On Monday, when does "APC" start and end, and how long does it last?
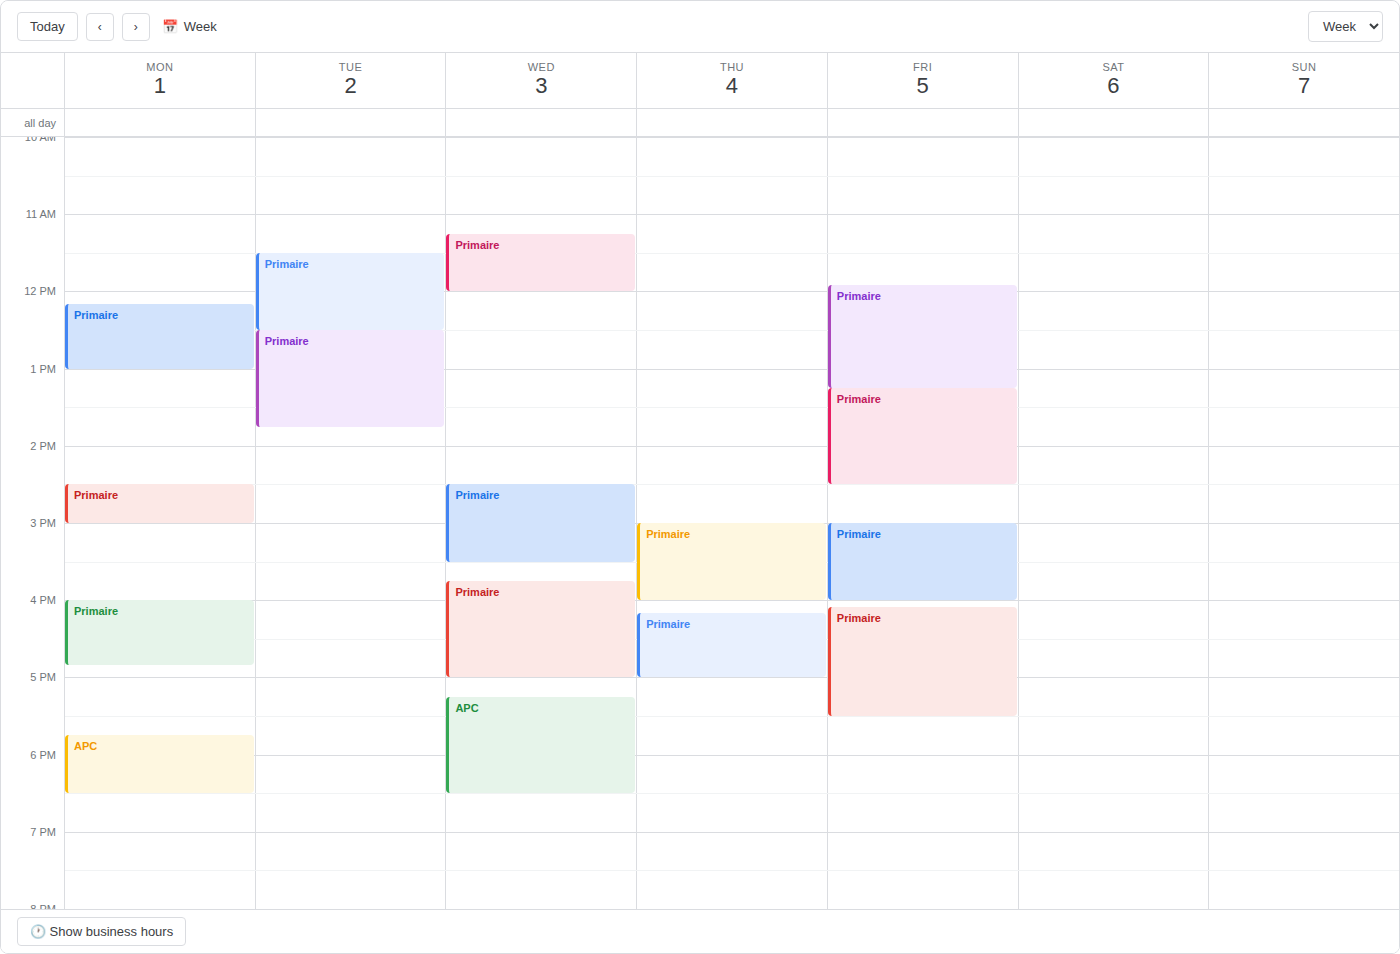
5:45 PM to 6:30 PM, 45 minutes